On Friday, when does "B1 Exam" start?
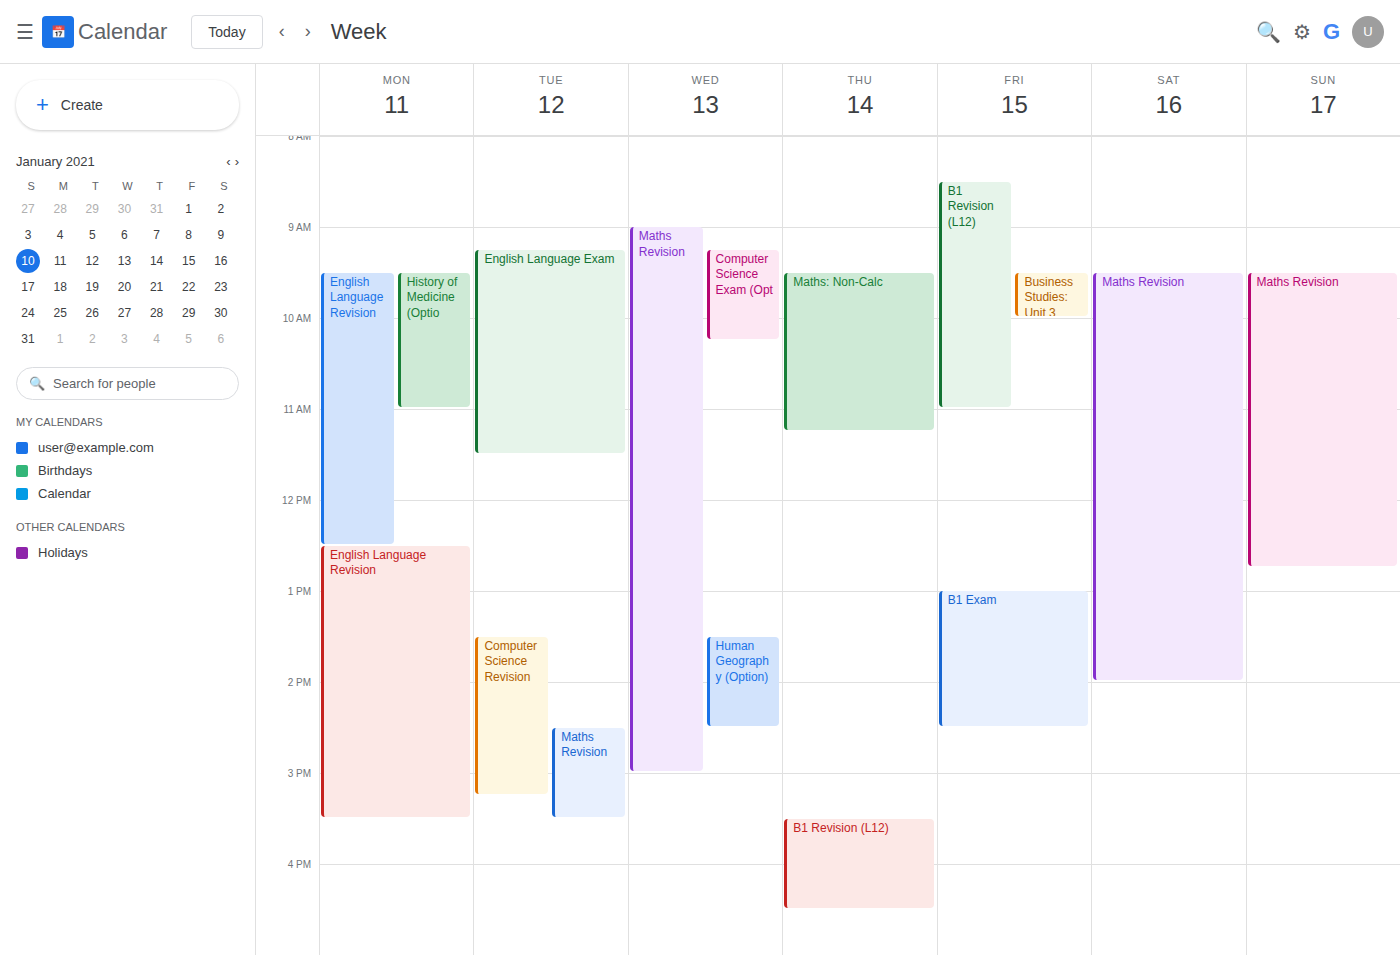
1:00 PM